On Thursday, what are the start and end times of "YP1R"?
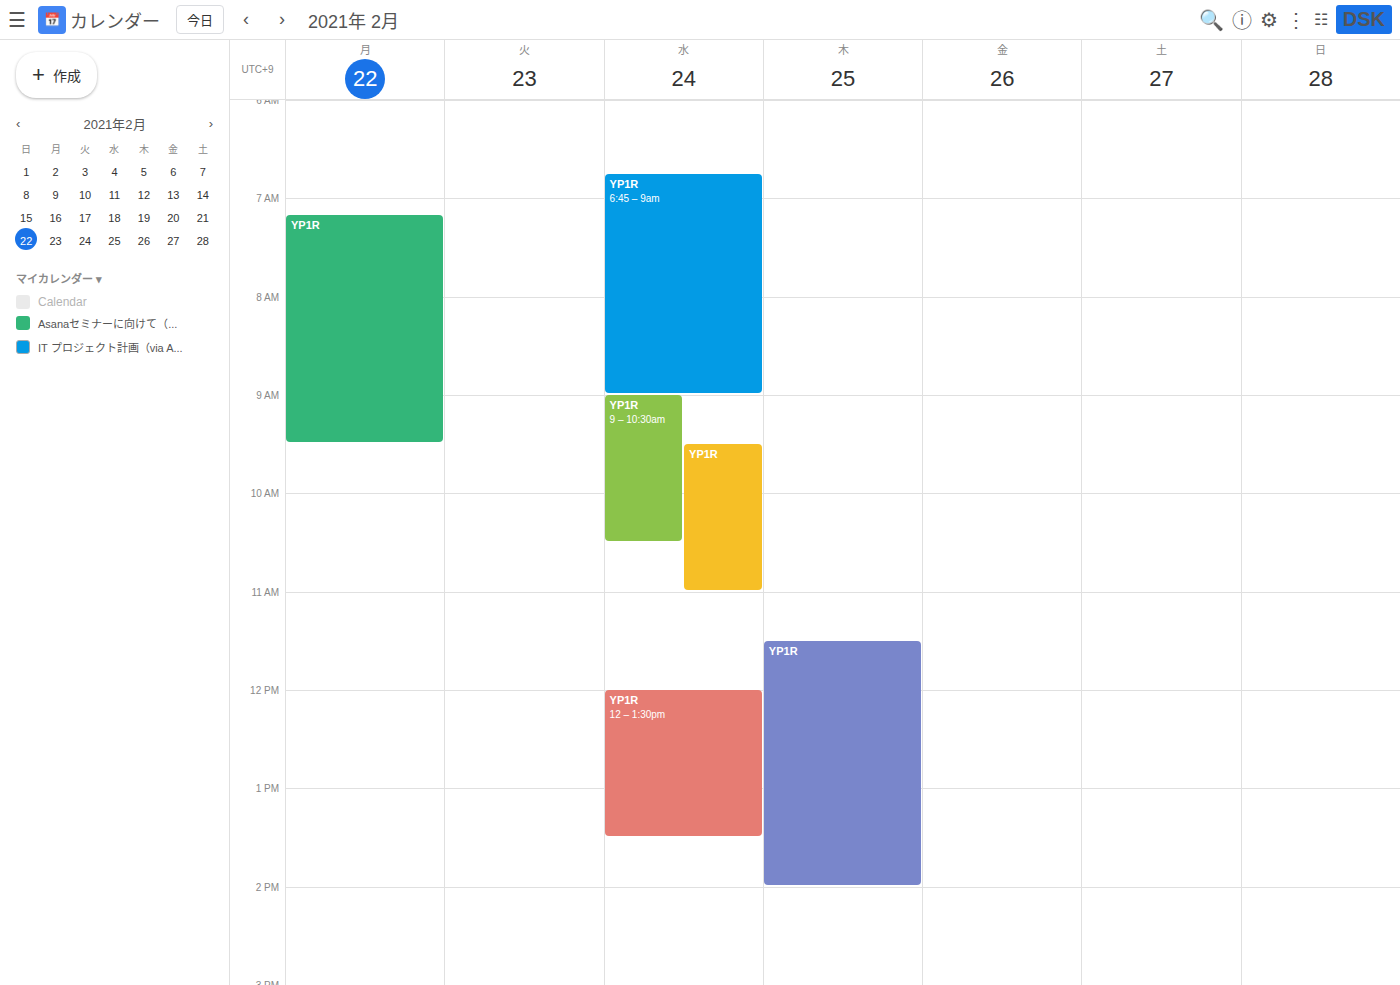
11:30 AM to 2:00 PM